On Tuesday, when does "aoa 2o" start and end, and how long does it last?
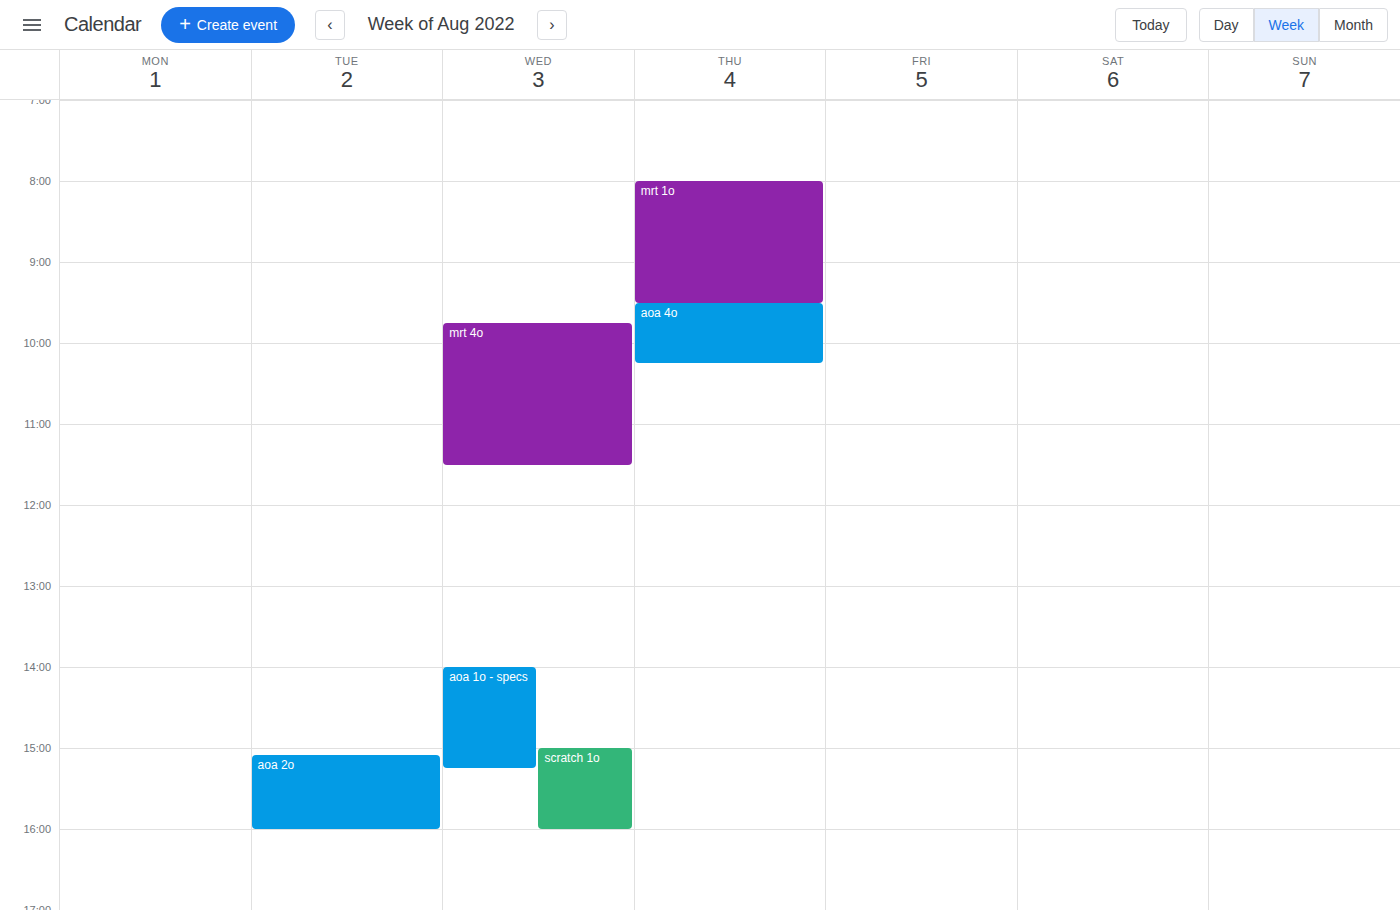
3:05 PM to 4:00 PM, 55 minutes